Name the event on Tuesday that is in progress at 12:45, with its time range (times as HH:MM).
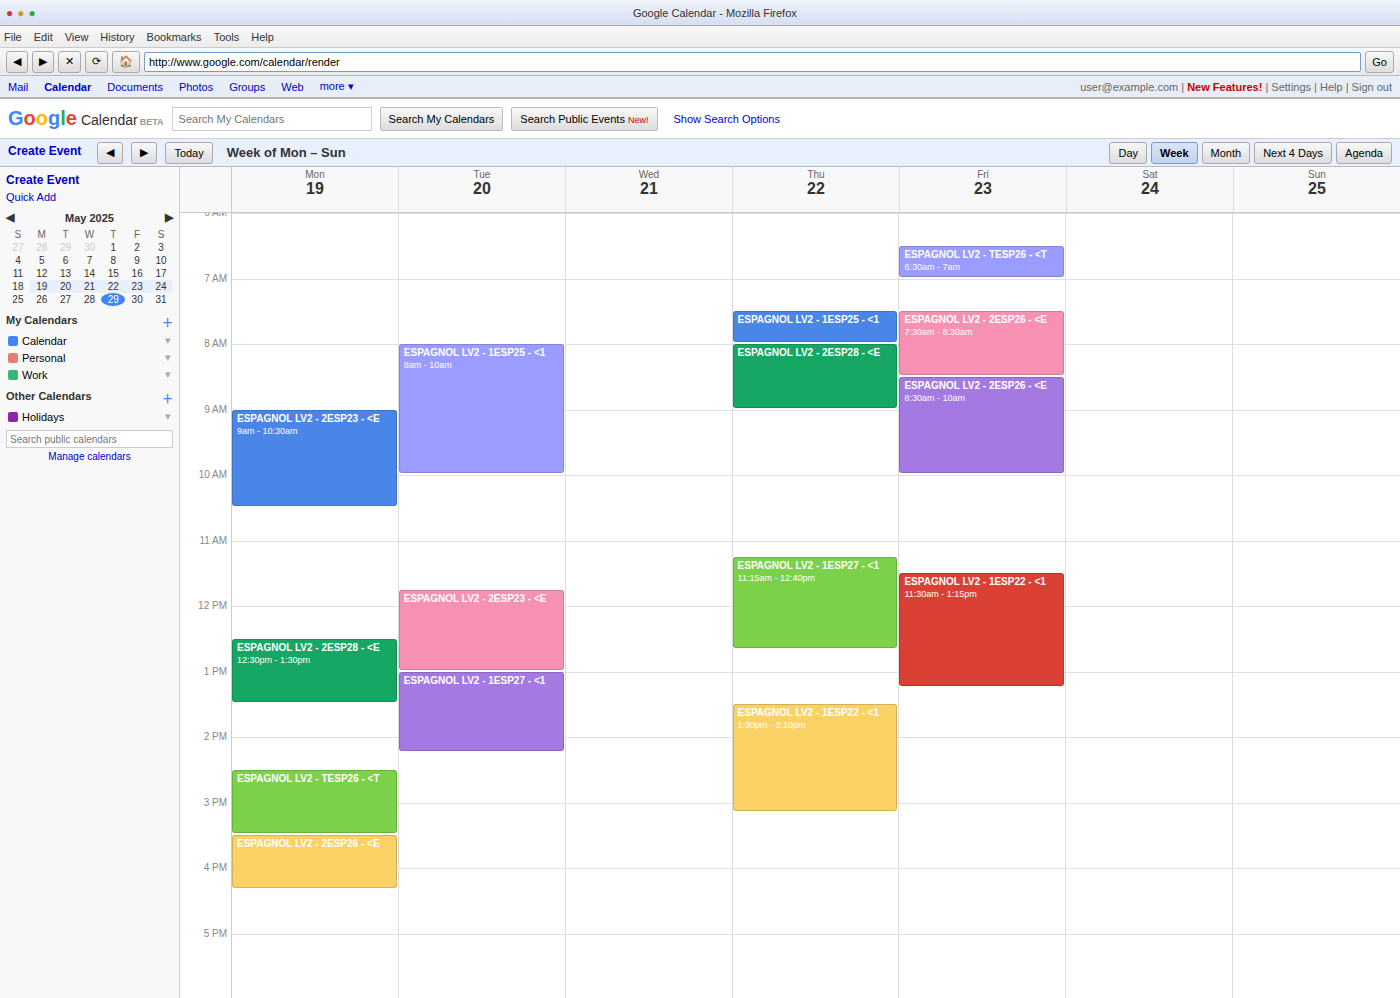
"ESPAGNOL LV2 - 2ESP23 - <E", 11:45 to 13:00